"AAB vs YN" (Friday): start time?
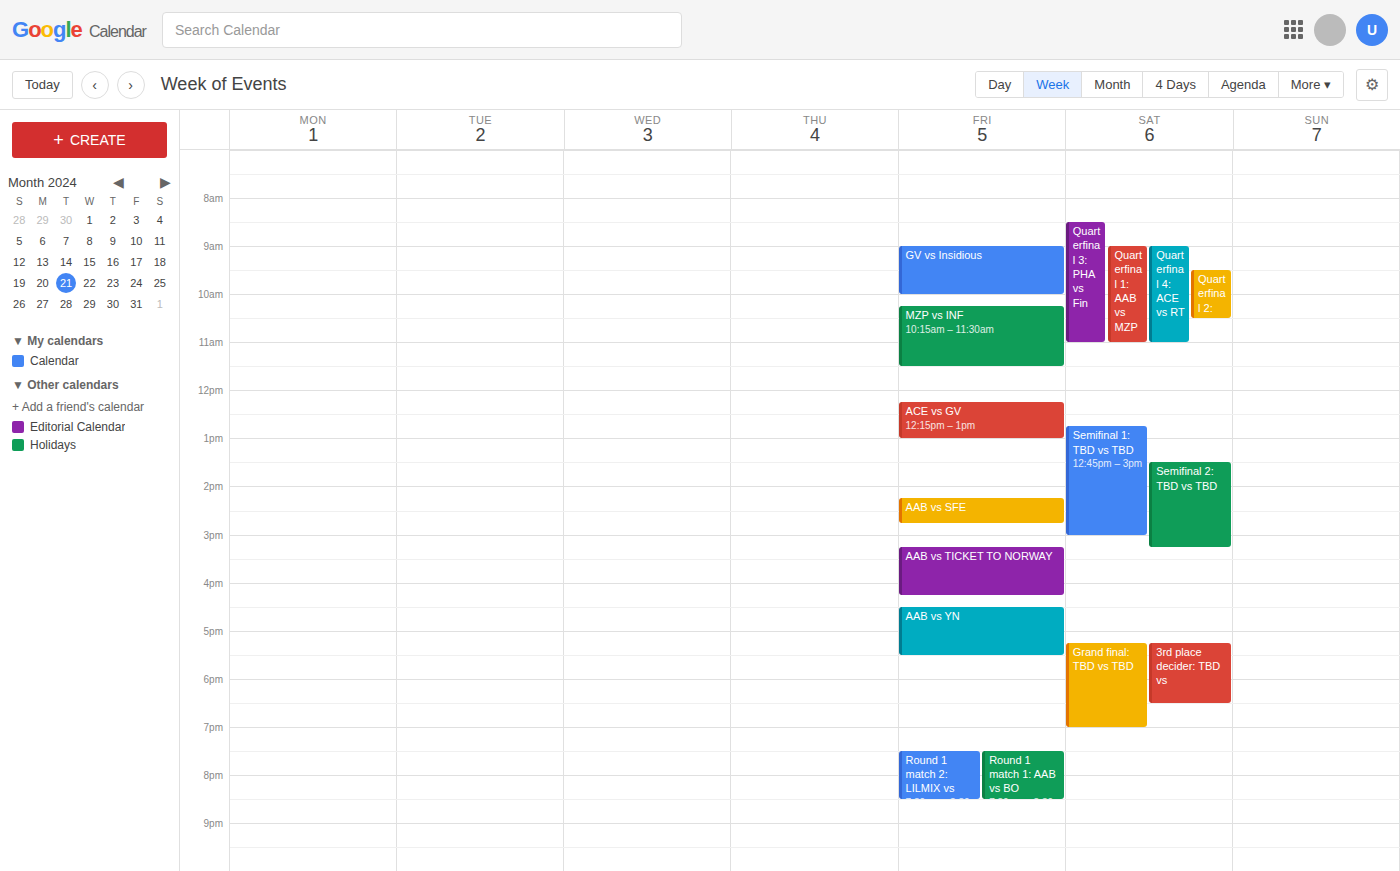
4:30 PM